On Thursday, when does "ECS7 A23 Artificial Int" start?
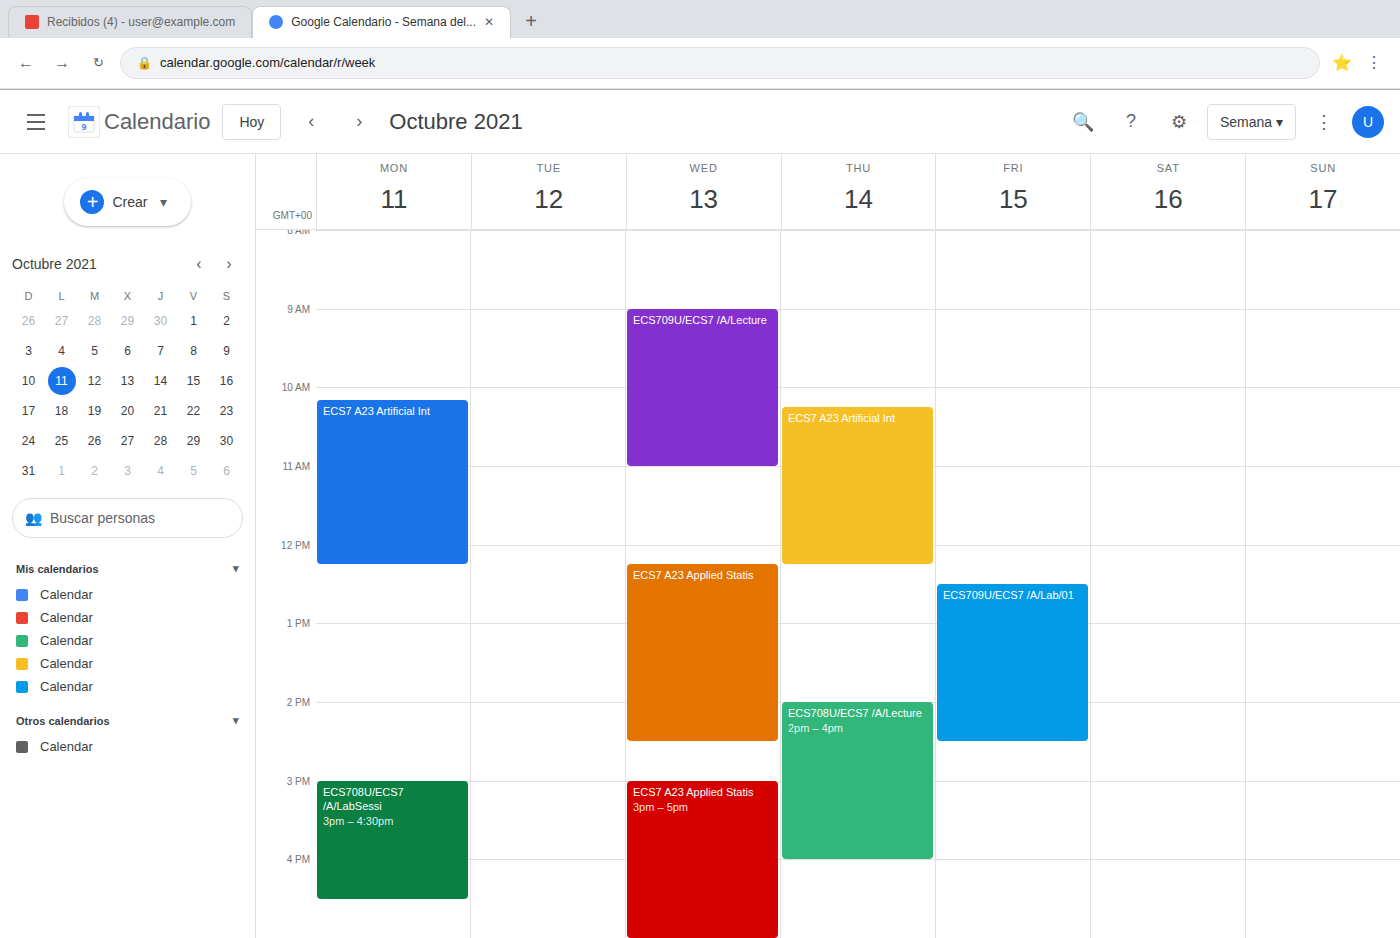
10:15 AM